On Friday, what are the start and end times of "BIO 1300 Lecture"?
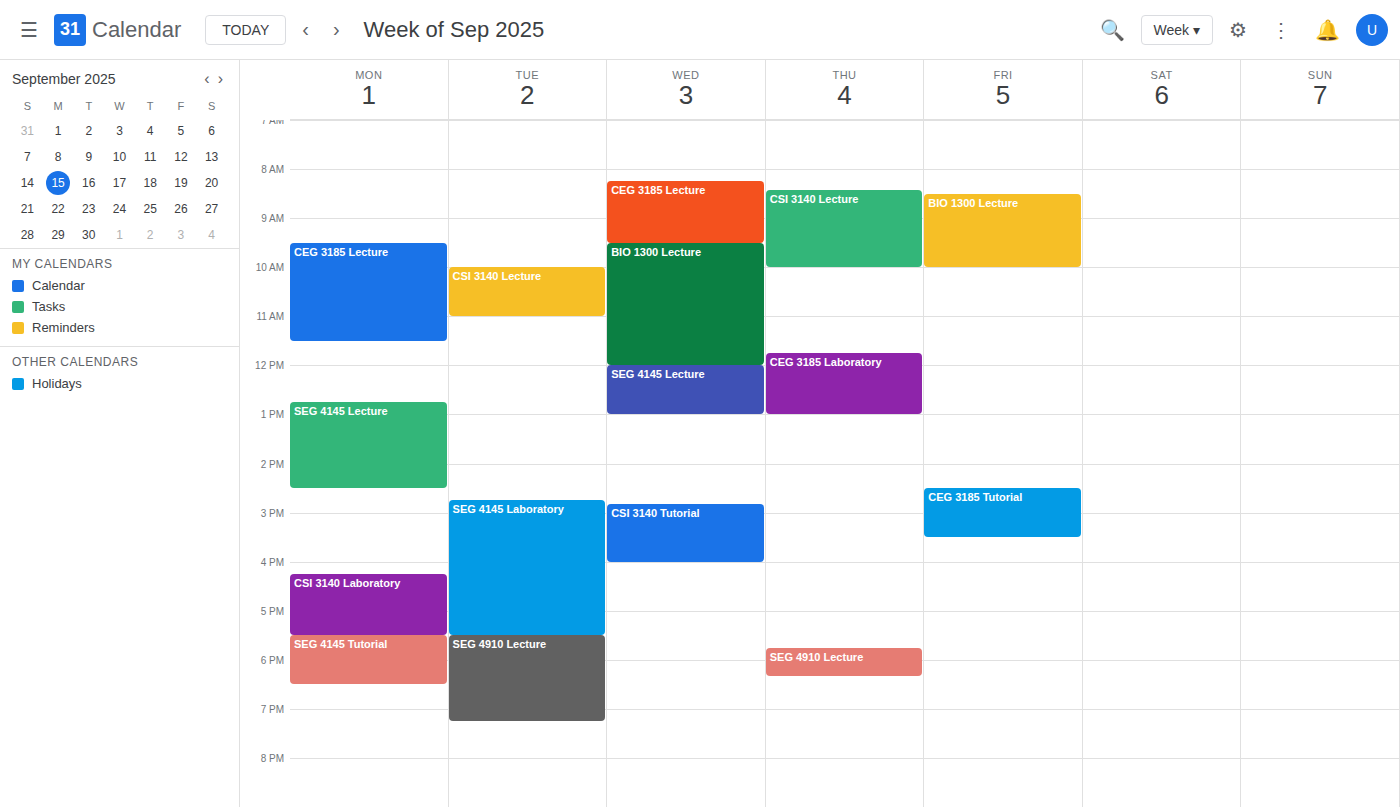
08:30 to 10:00